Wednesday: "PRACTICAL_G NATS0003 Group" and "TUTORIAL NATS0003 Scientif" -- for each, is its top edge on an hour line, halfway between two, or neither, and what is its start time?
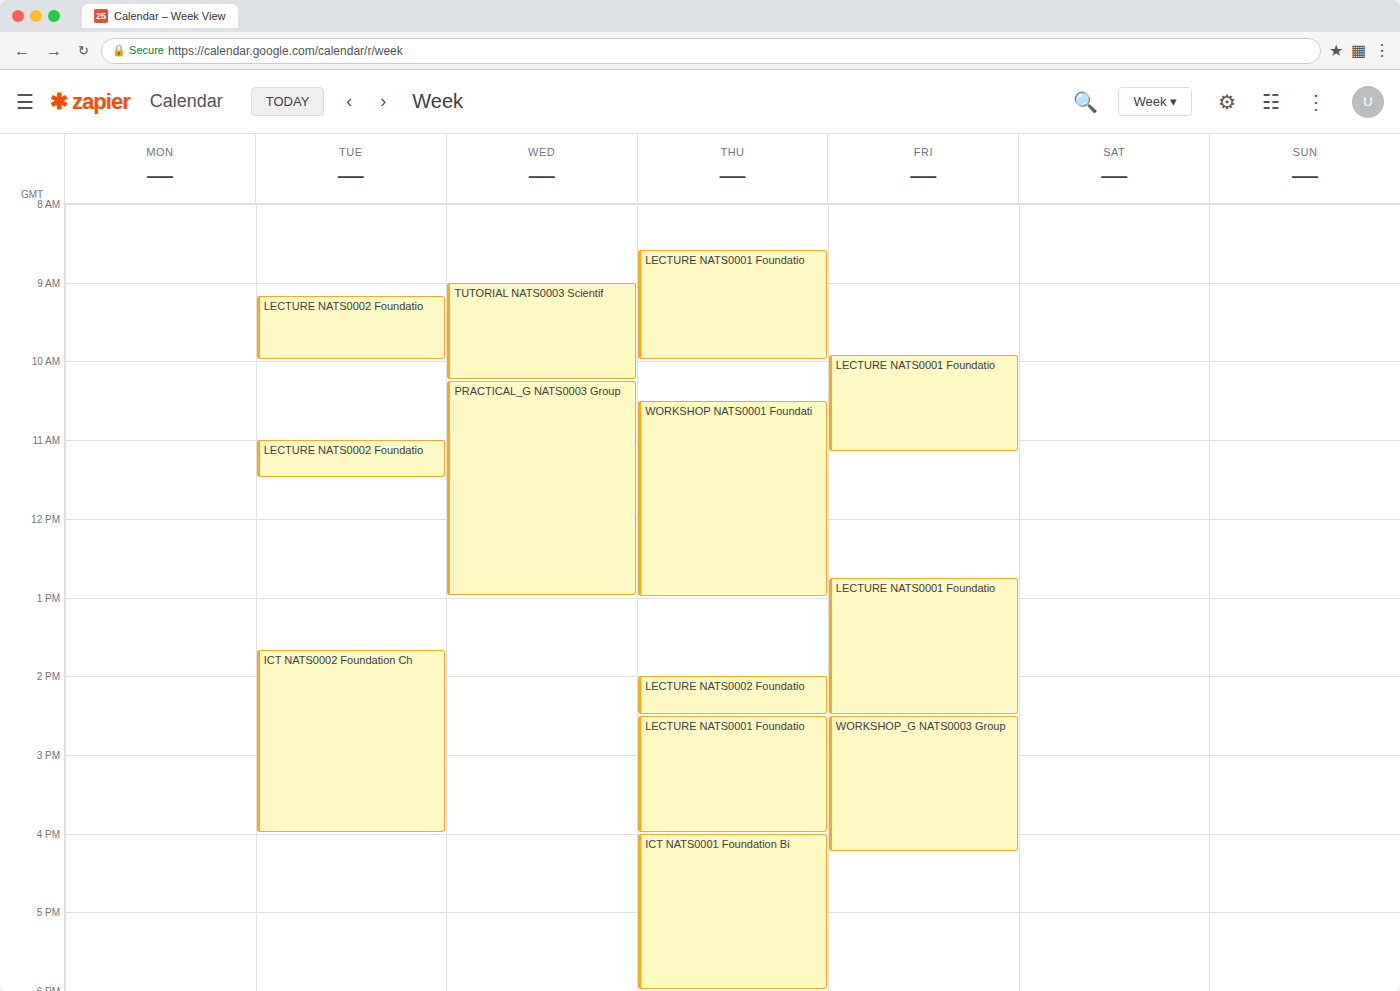
"PRACTICAL_G NATS0003 Group": 10:15 AM, neither: a quarter of the way from the 10 AM line to the 11 AM line. "TUTORIAL NATS0003 Scientif": 9:00 AM, exactly on the 9 AM line.